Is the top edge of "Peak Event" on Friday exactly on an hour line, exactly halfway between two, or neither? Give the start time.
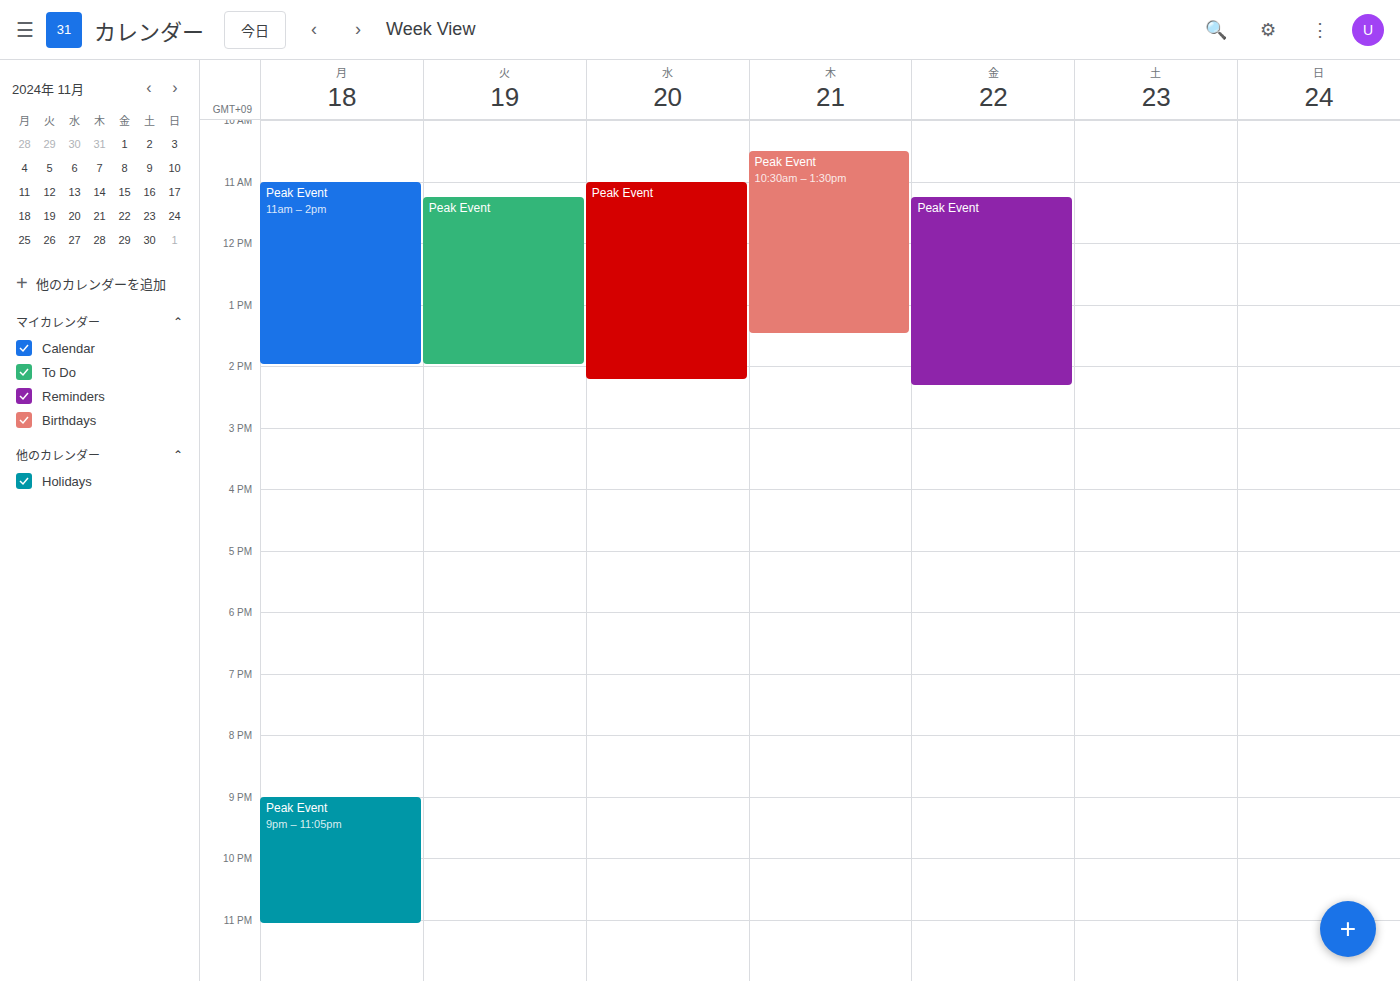
11:15 AM -- neither: a quarter of the way from the 11 AM line to the 12 PM line.